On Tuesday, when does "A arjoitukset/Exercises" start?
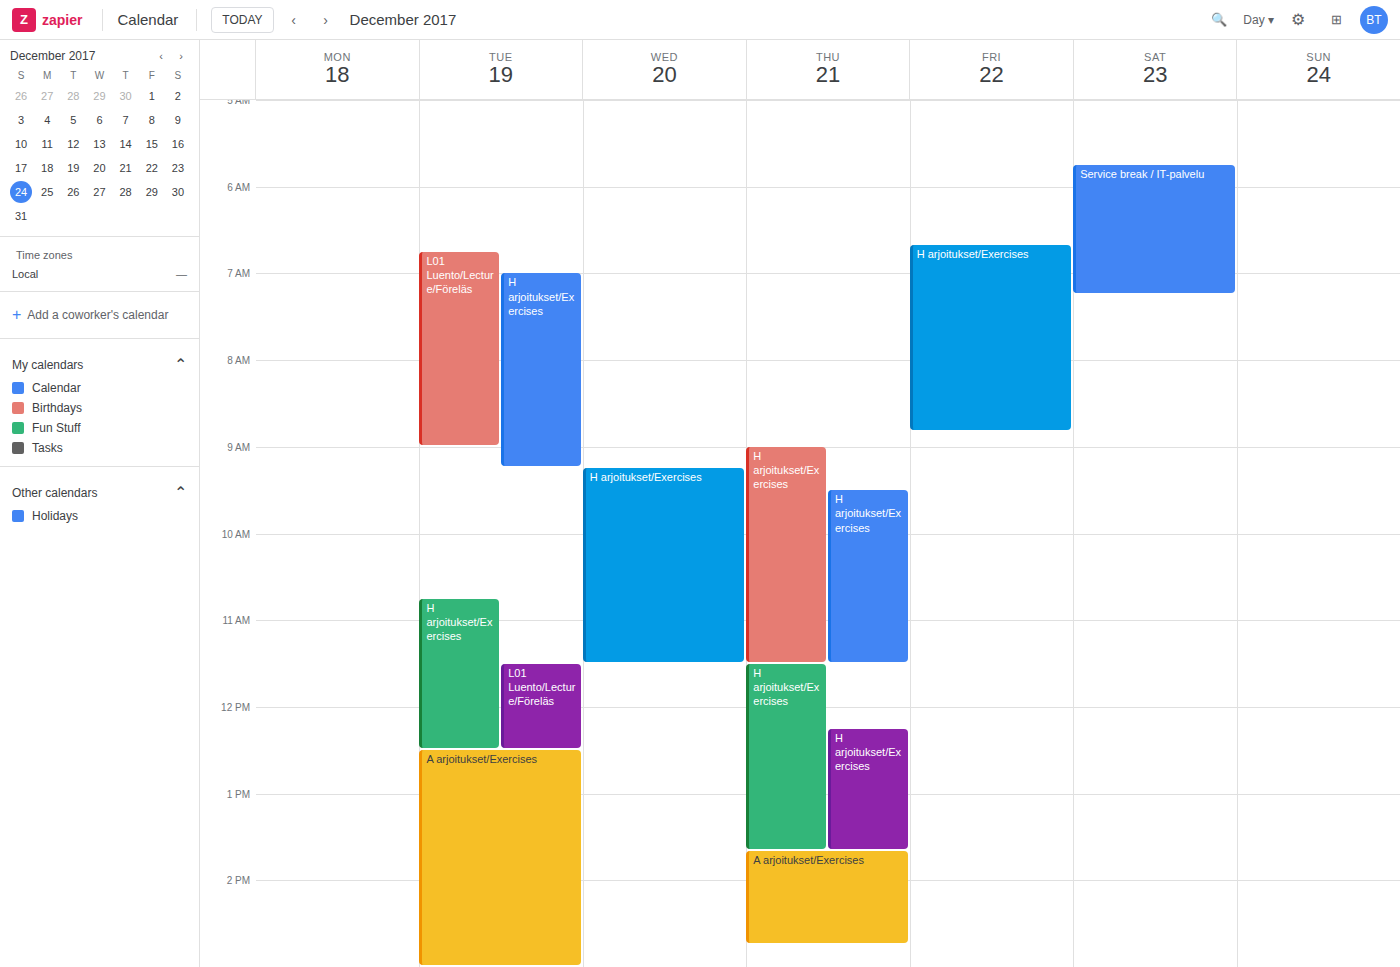
12:30 PM